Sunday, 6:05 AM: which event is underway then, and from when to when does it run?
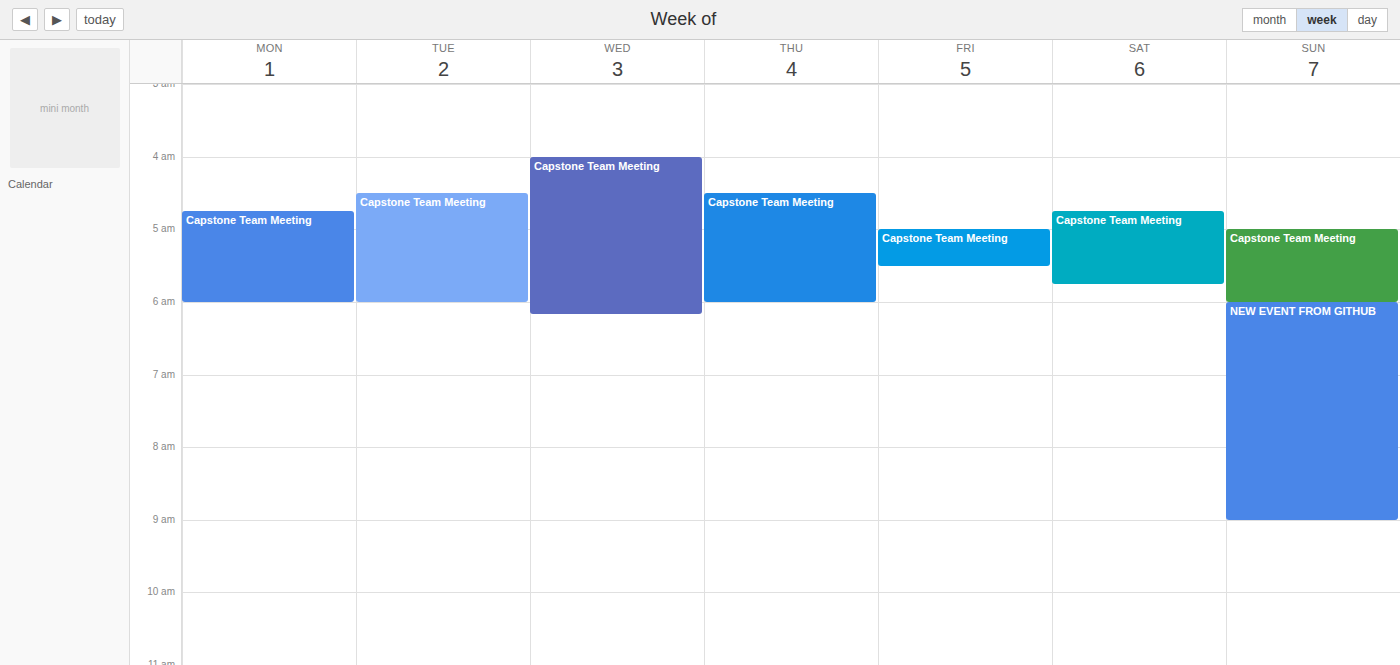
"NEW EVENT FROM GITHUB", 6:00 AM to 9:00 AM